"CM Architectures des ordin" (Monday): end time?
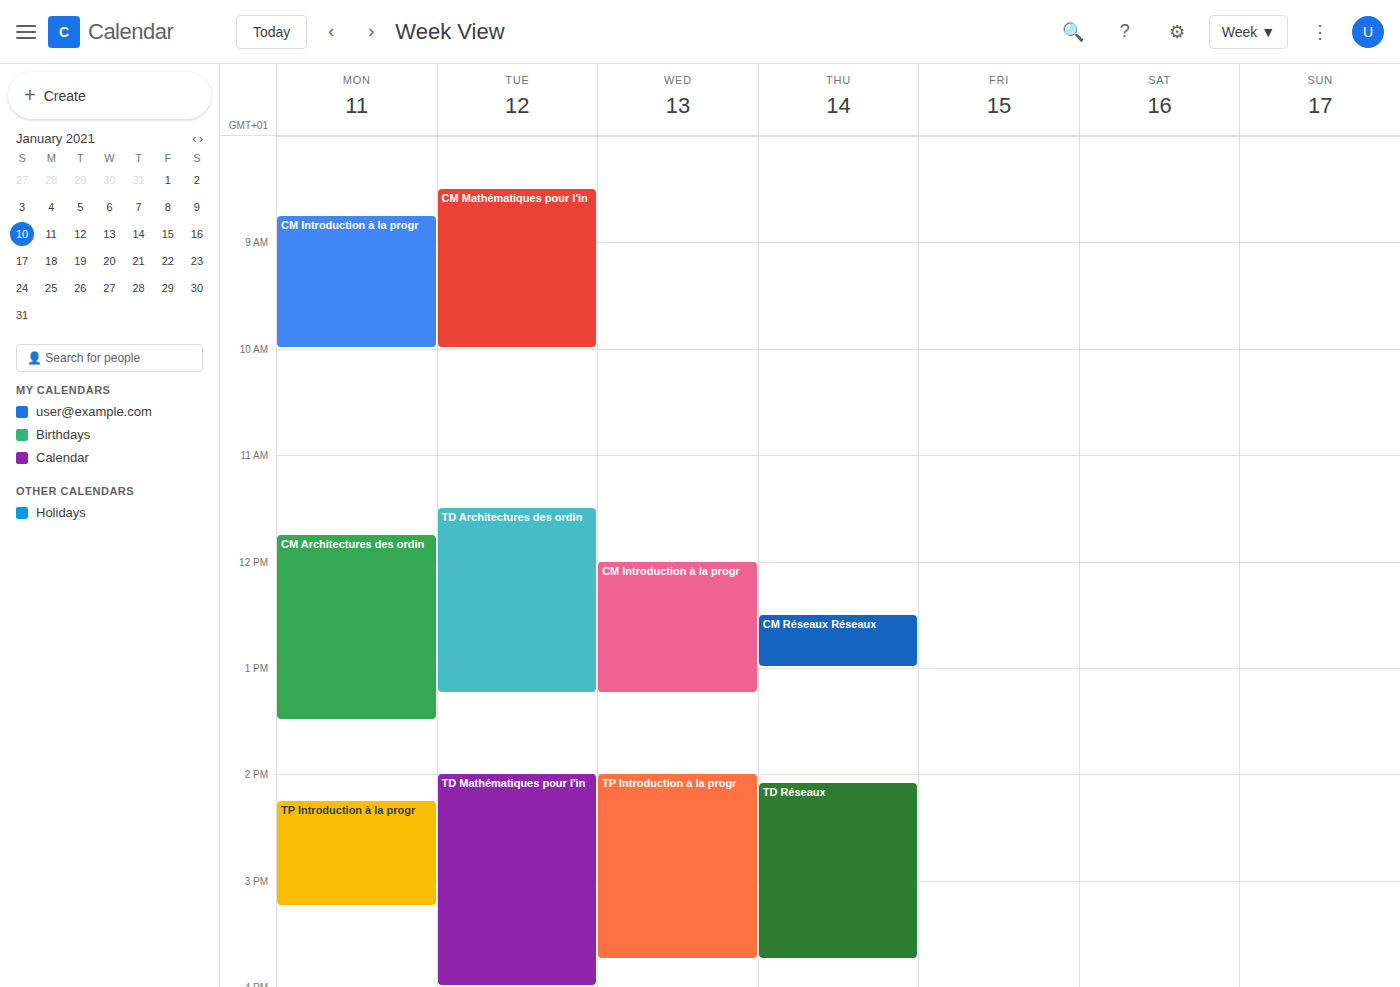
1:30 PM